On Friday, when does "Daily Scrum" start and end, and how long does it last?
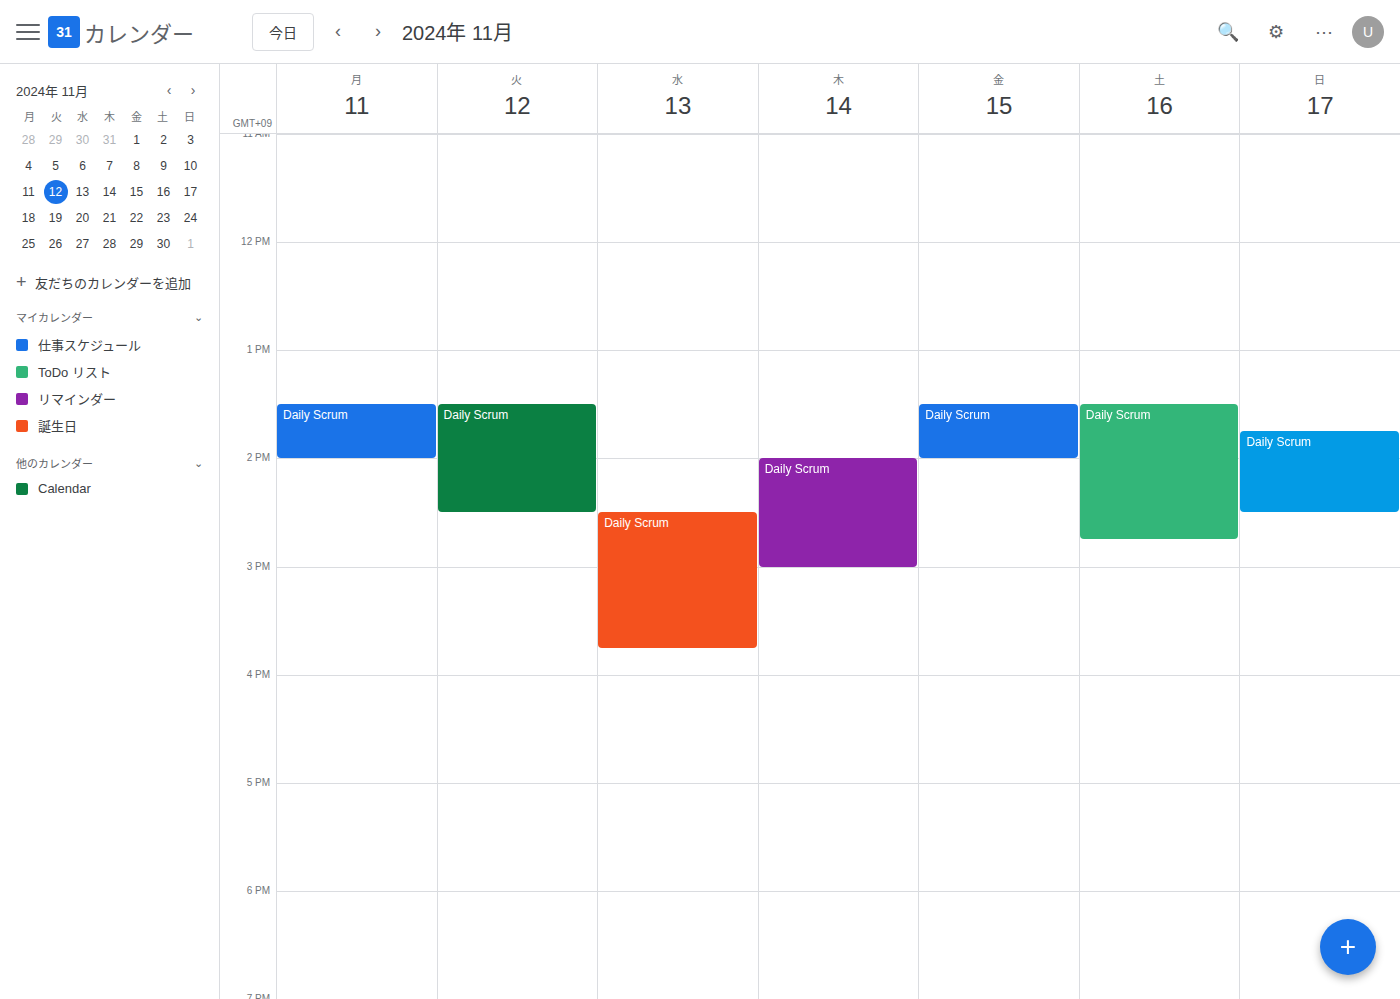
1:30 PM to 2:00 PM, 30 minutes